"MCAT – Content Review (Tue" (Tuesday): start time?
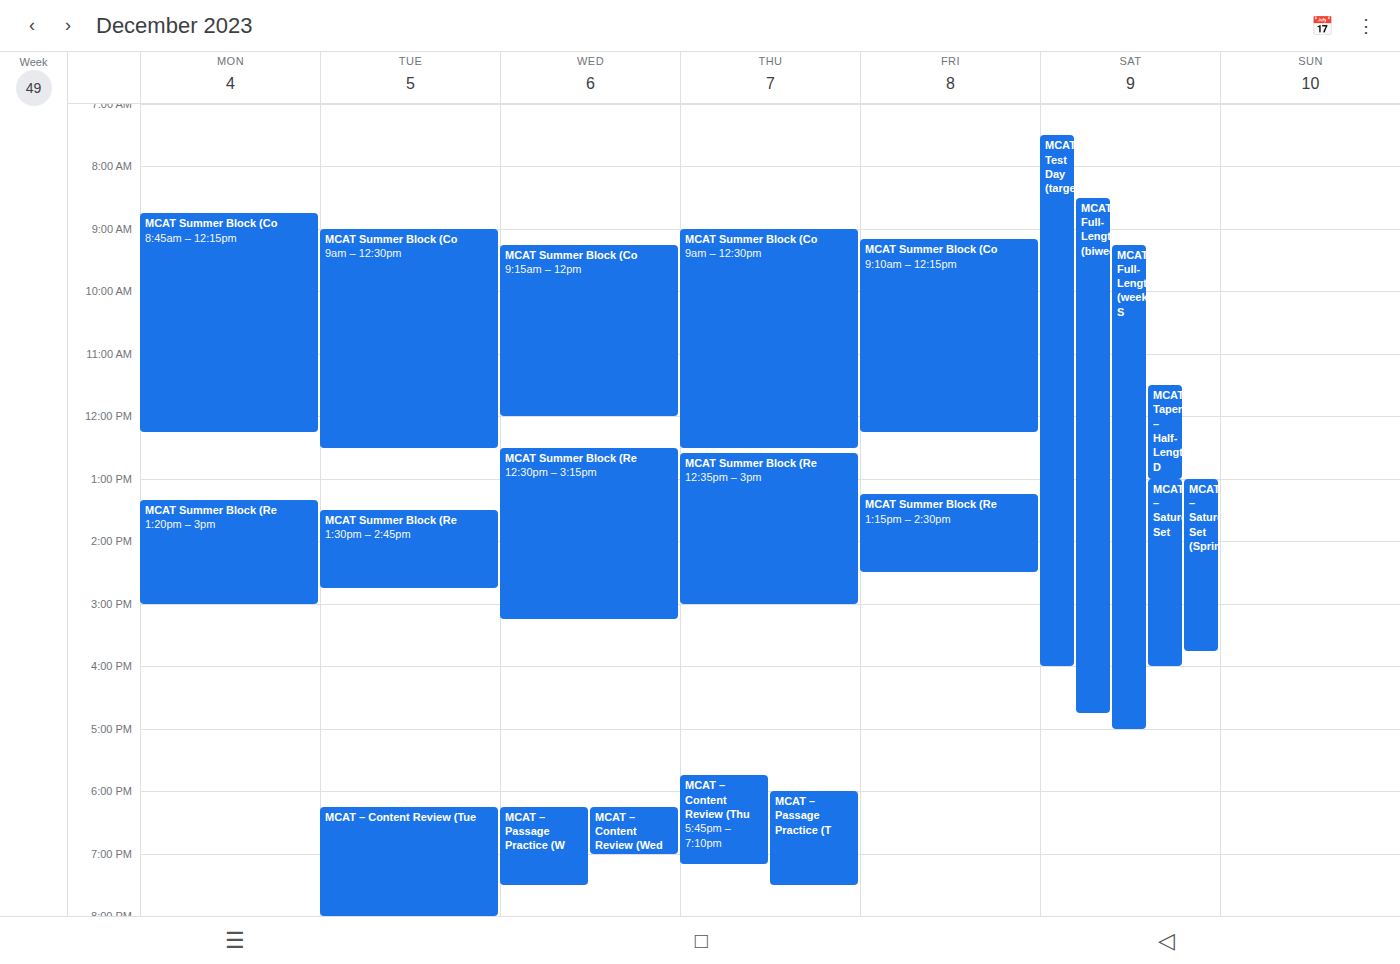
6:15 PM